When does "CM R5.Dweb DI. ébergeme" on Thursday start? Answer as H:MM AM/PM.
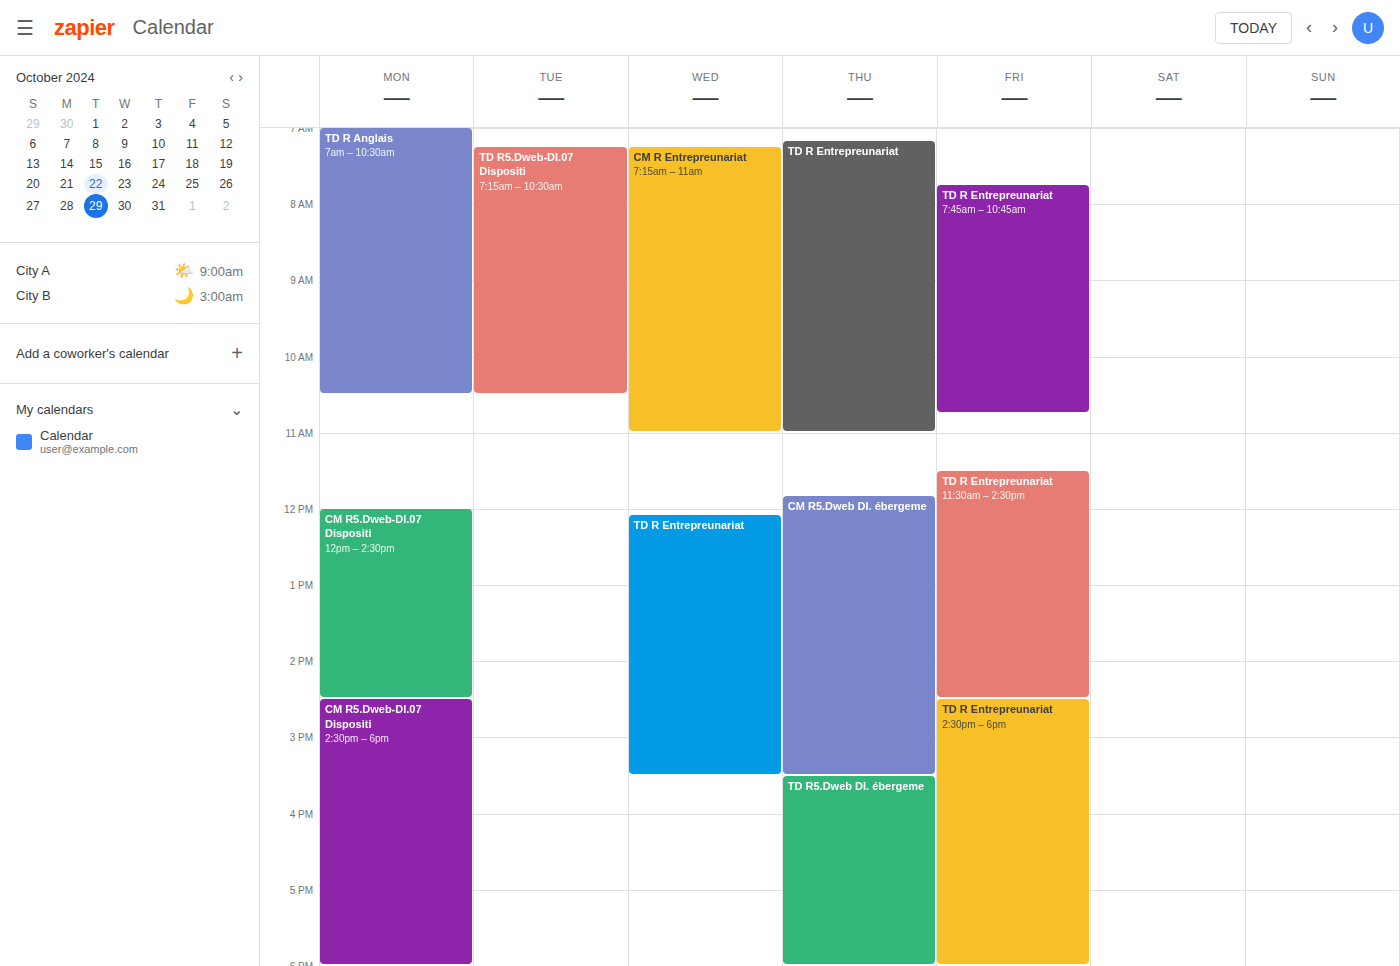
11:50 AM